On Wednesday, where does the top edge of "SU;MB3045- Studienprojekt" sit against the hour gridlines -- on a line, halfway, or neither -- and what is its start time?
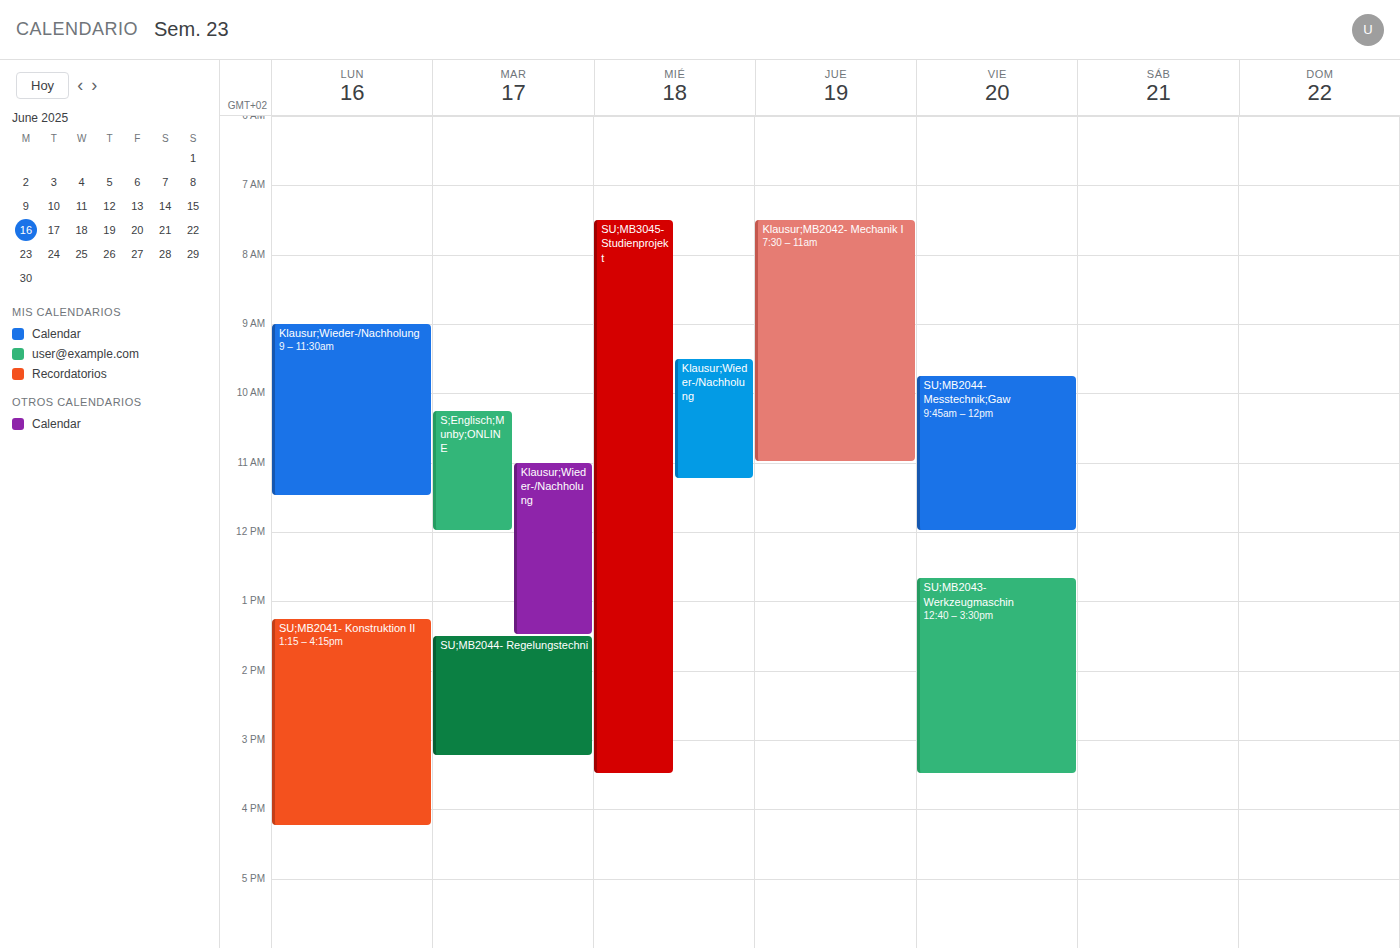
7:30 AM -- halfway between the 7 AM and 8 AM lines.